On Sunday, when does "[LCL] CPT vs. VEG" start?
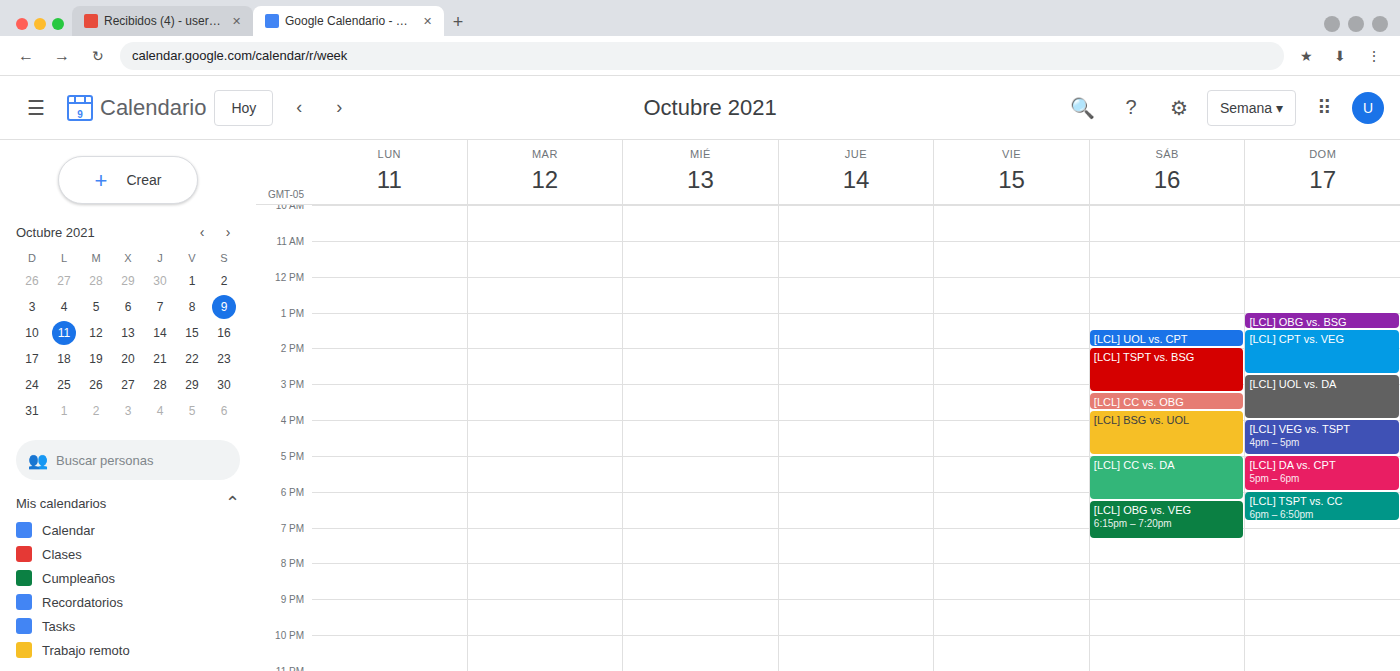
13:30